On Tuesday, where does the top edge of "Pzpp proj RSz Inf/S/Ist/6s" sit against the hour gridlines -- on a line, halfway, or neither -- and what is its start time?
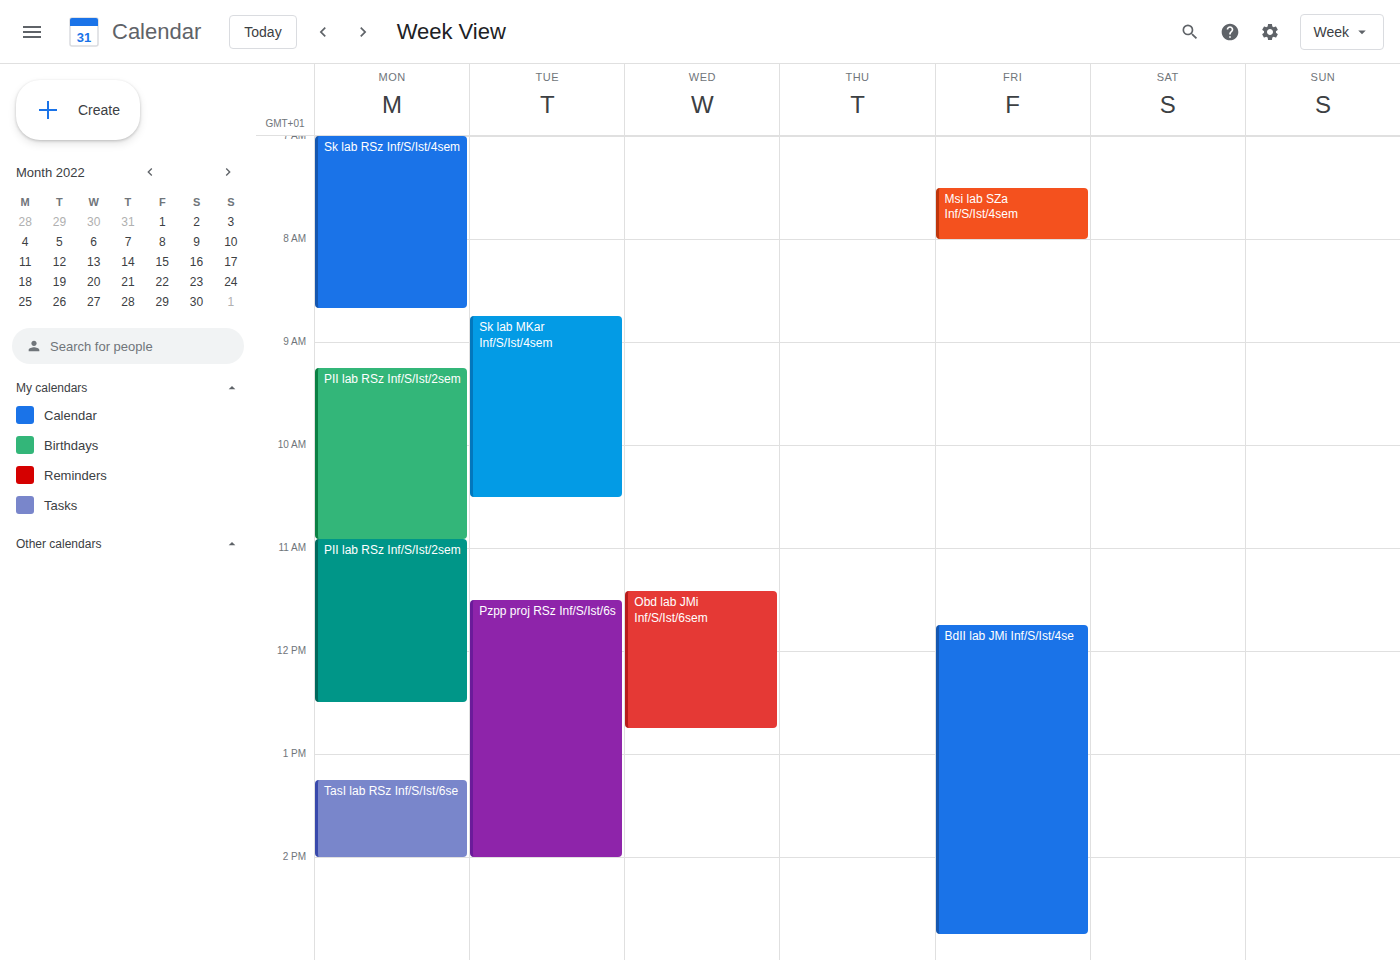
11:30 AM -- halfway between the 11 AM and 12 PM lines.